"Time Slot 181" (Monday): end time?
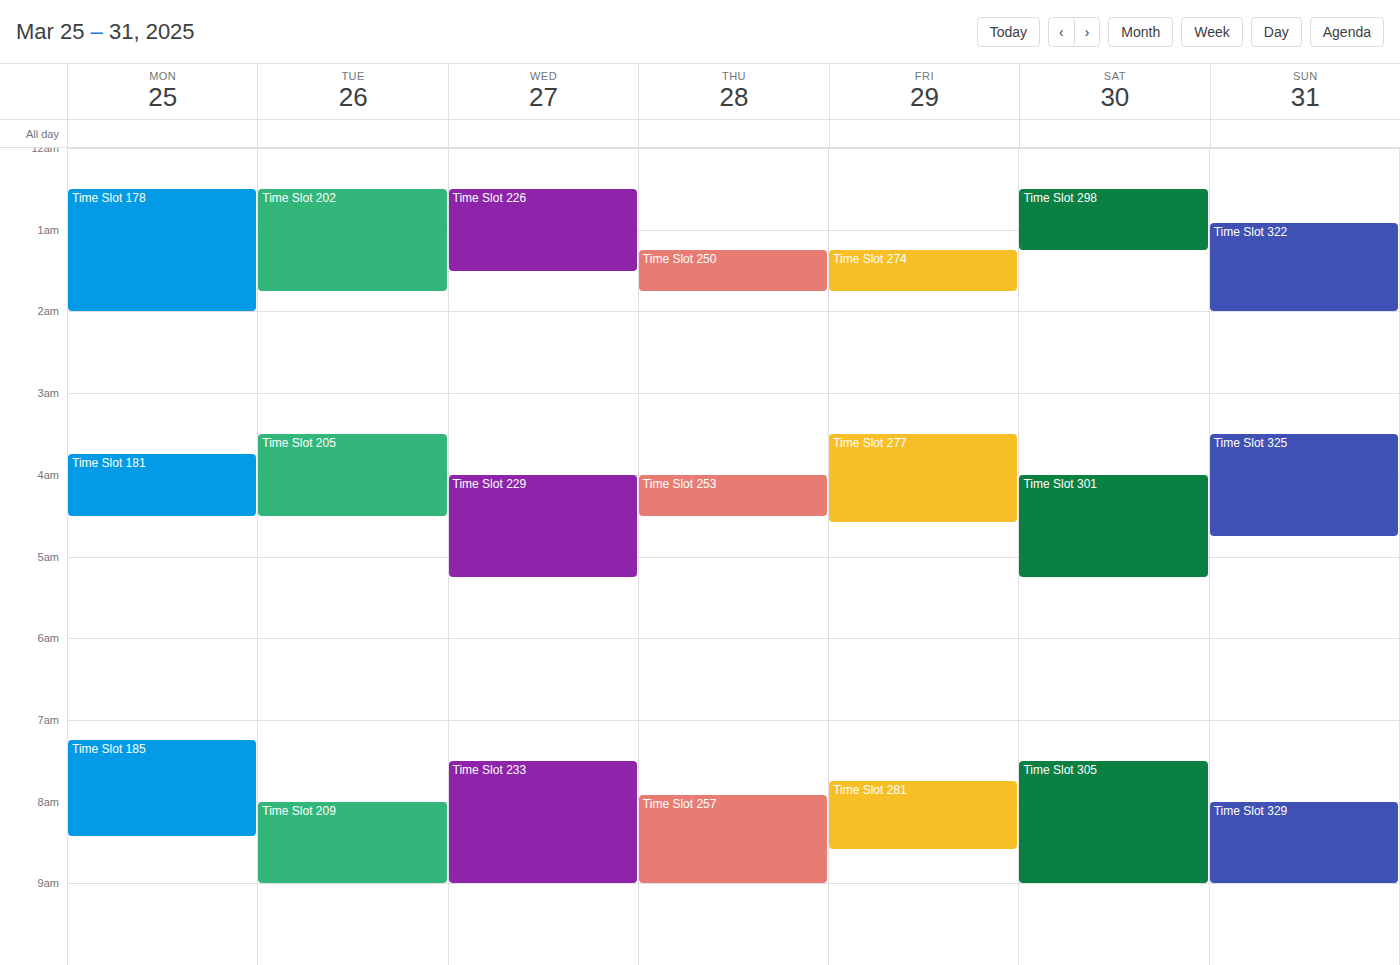
04:30